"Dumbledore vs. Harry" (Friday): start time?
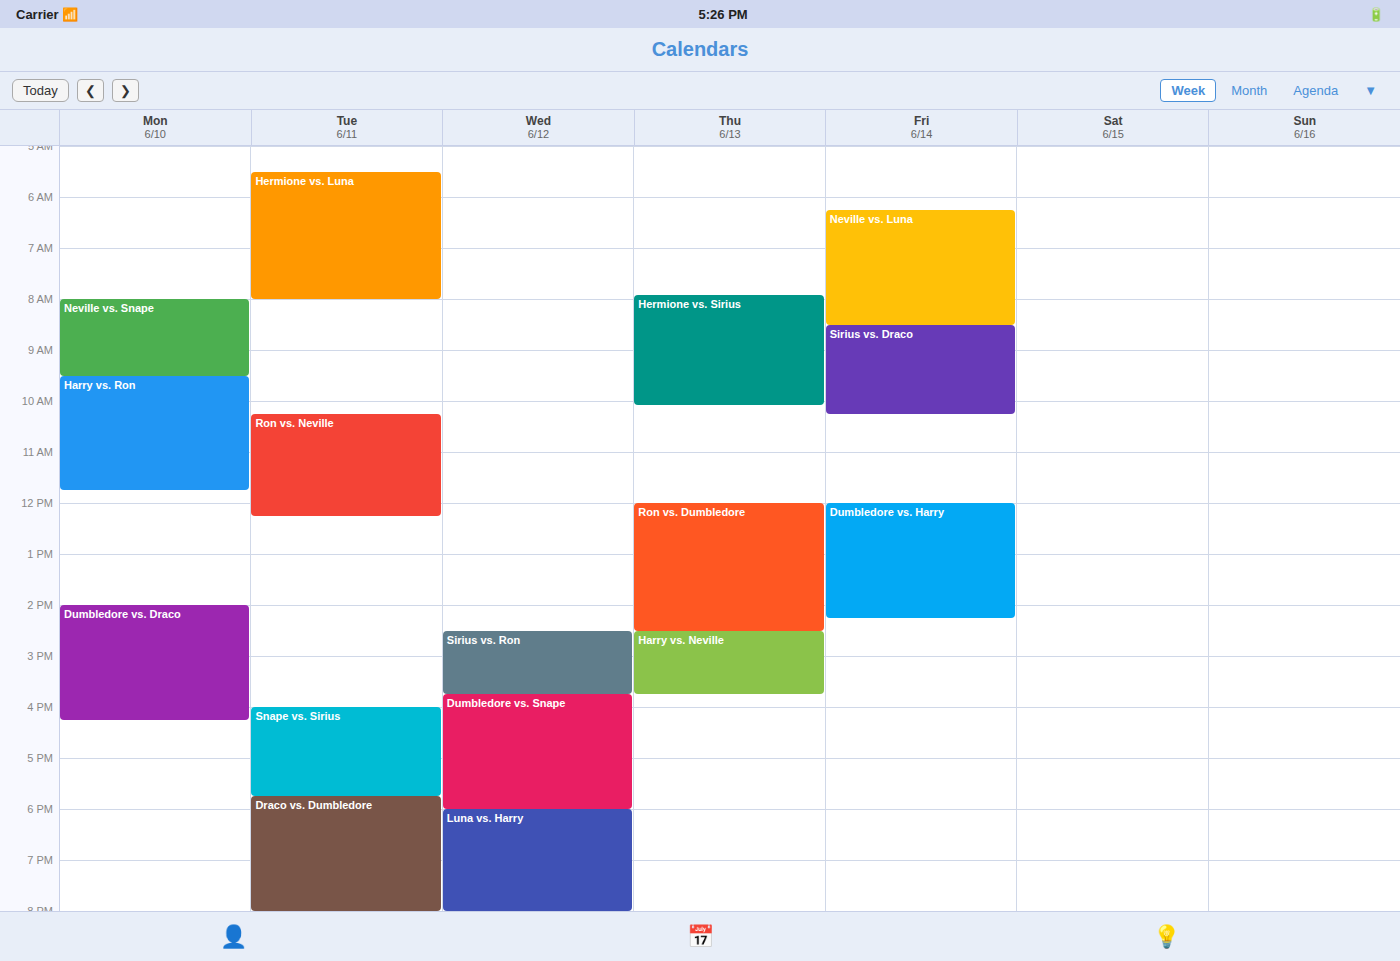
12:00 PM